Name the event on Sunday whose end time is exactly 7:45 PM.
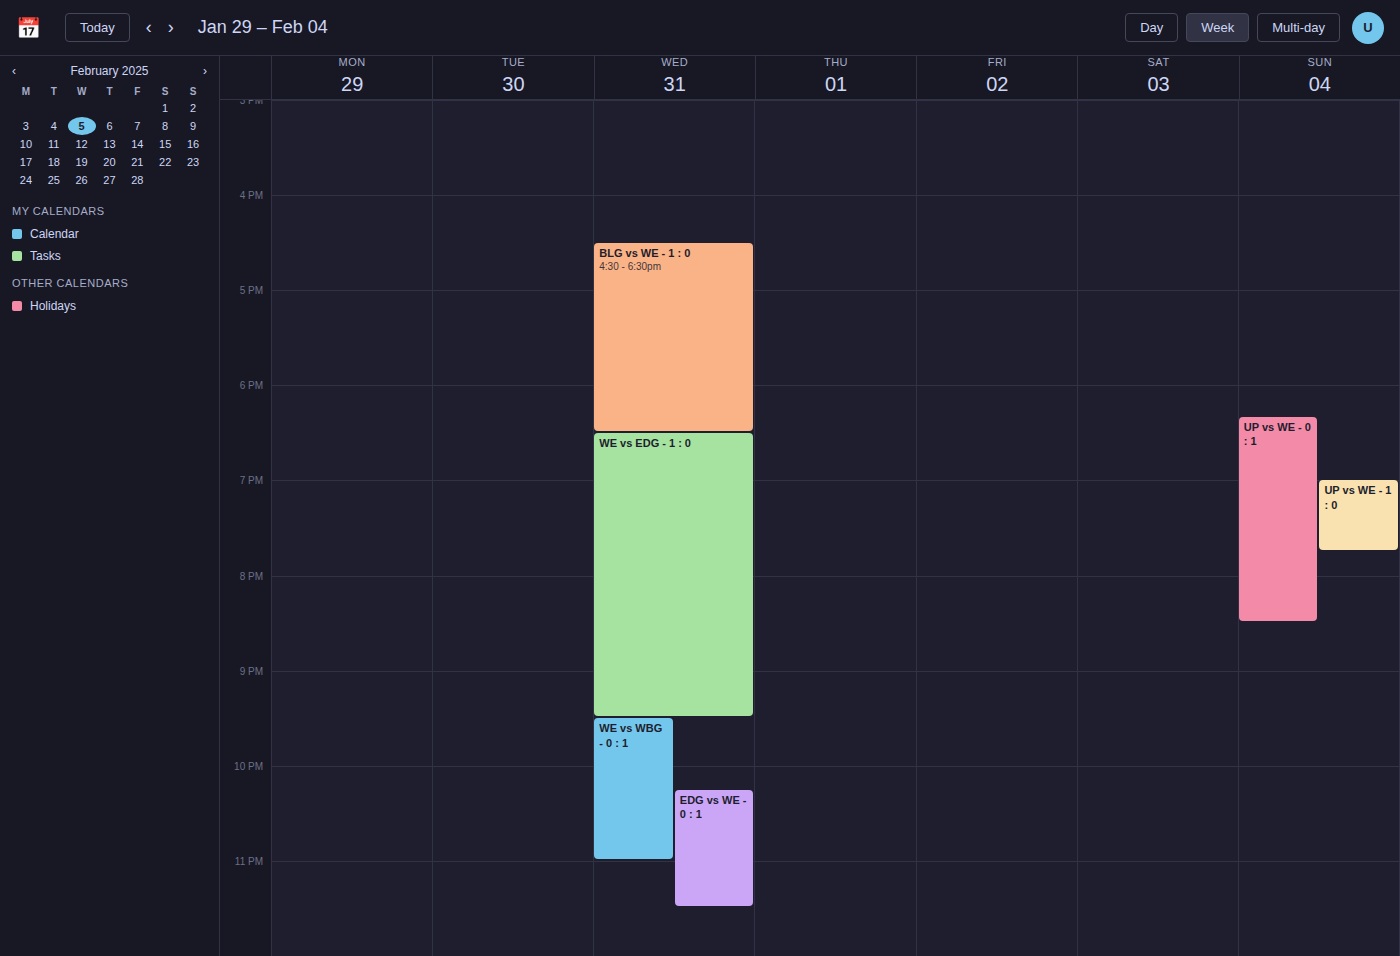
"UP vs WE - 1 : 0"